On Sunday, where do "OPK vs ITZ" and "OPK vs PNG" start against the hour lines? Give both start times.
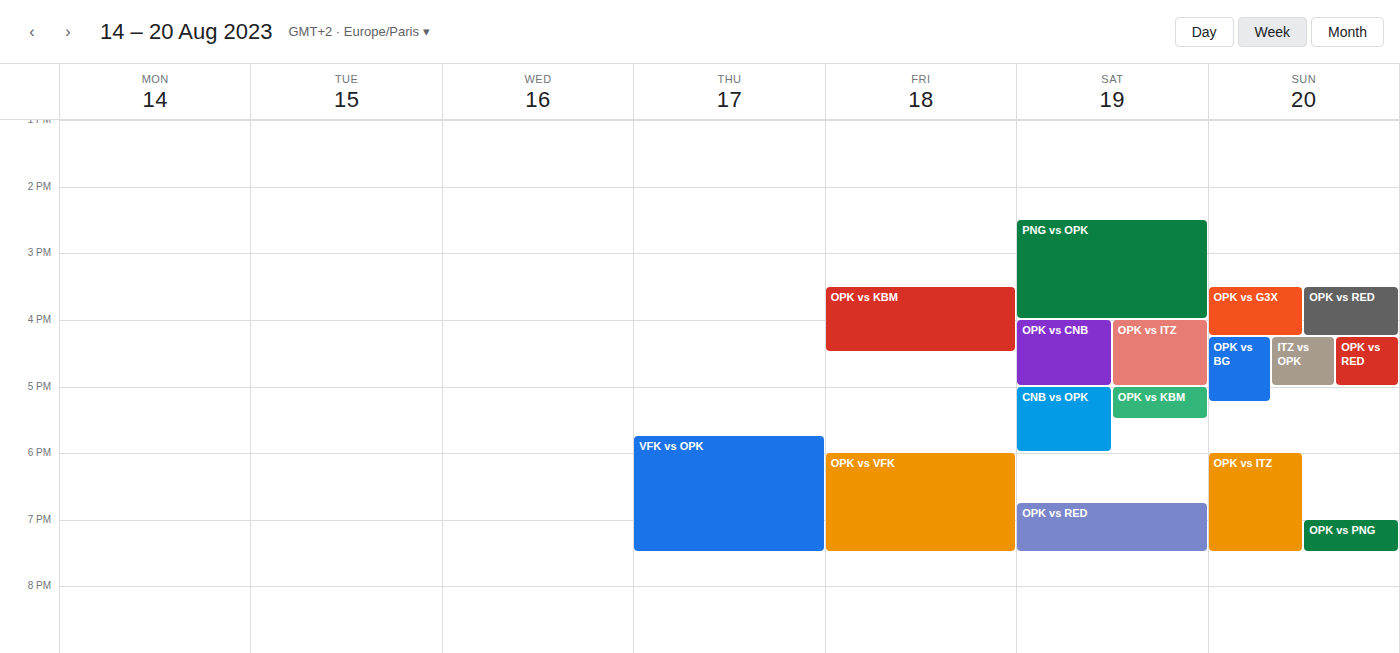
"OPK vs ITZ": 6:00 PM, exactly on the 6 PM line. "OPK vs PNG": 7:00 PM, exactly on the 7 PM line.